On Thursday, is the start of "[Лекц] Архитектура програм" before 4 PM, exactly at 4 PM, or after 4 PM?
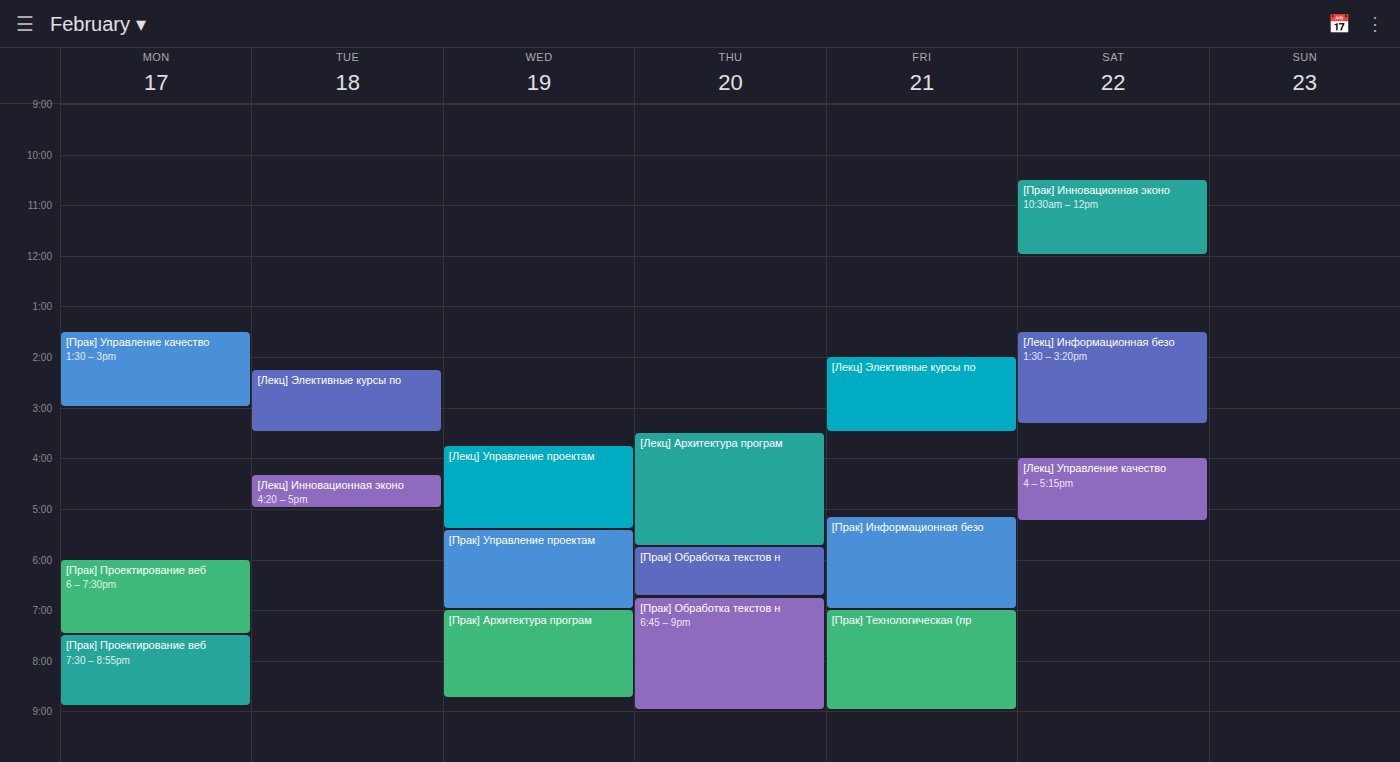
3:30 PM -- before 4 PM, 30 minutes above the 4 PM line.